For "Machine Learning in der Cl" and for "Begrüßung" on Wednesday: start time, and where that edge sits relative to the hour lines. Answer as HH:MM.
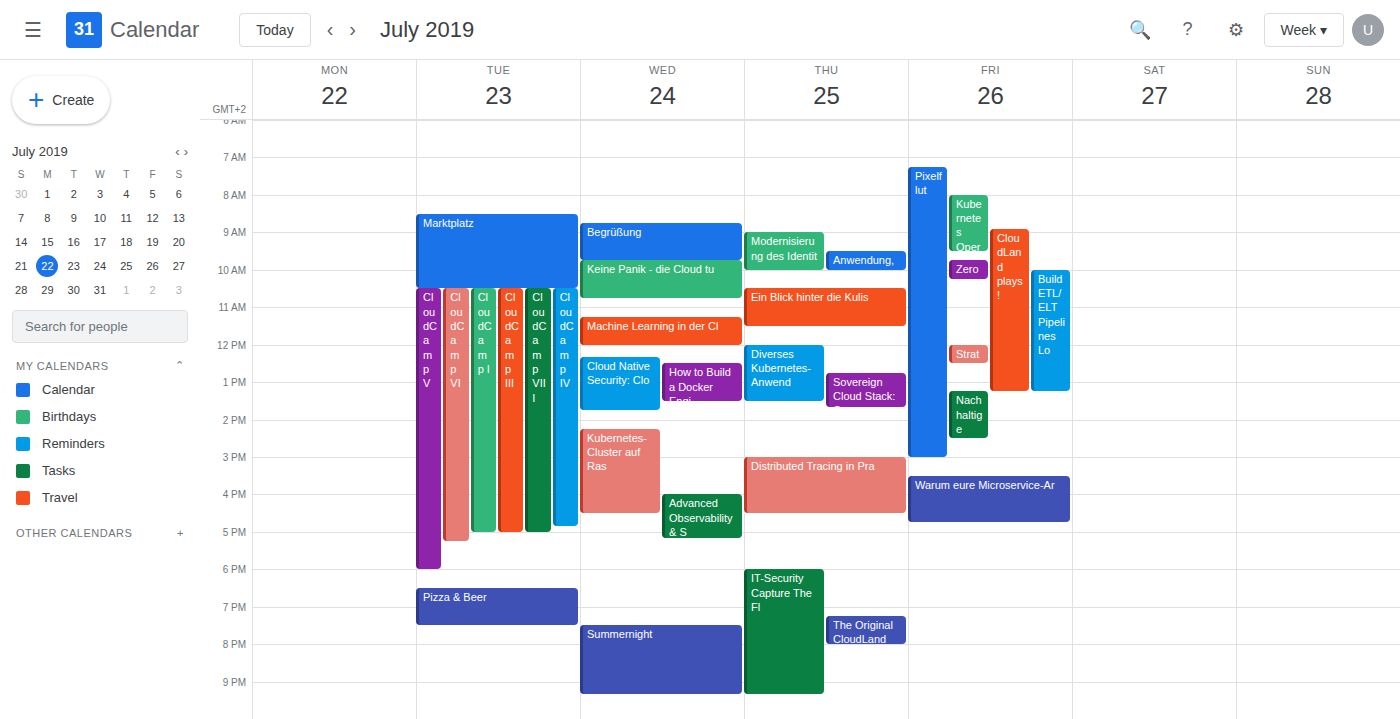
"Machine Learning in der Cl": 11:15, neither: a quarter of the way from the 11:00 line to the 12:00 line. "Begrüßung": 08:45, neither: three quarters of the way from the 08:00 line to the 09:00 line.